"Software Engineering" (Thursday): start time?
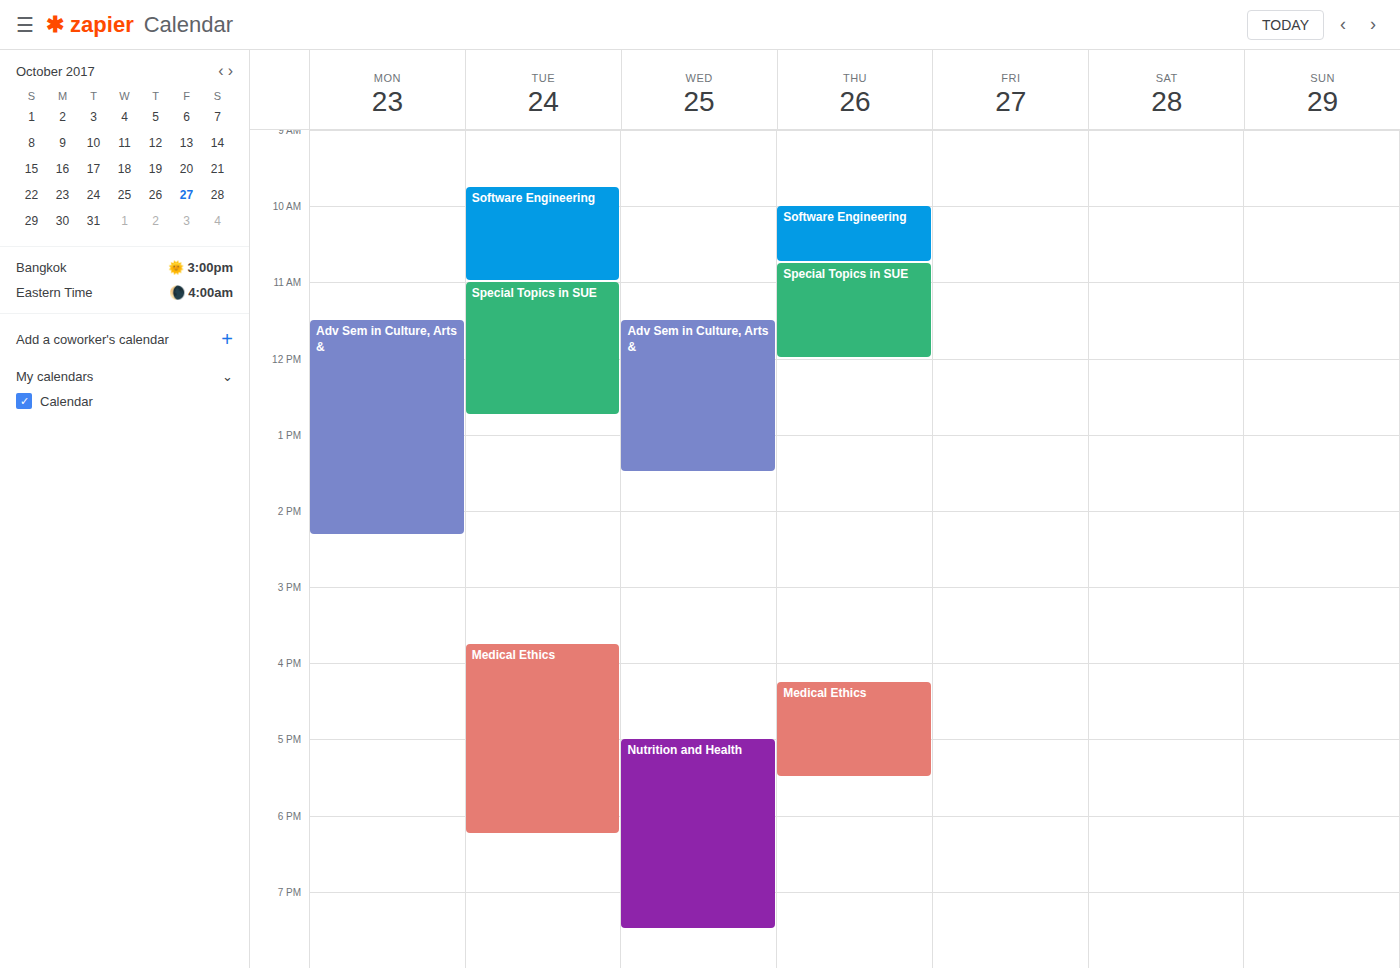
10:00 AM